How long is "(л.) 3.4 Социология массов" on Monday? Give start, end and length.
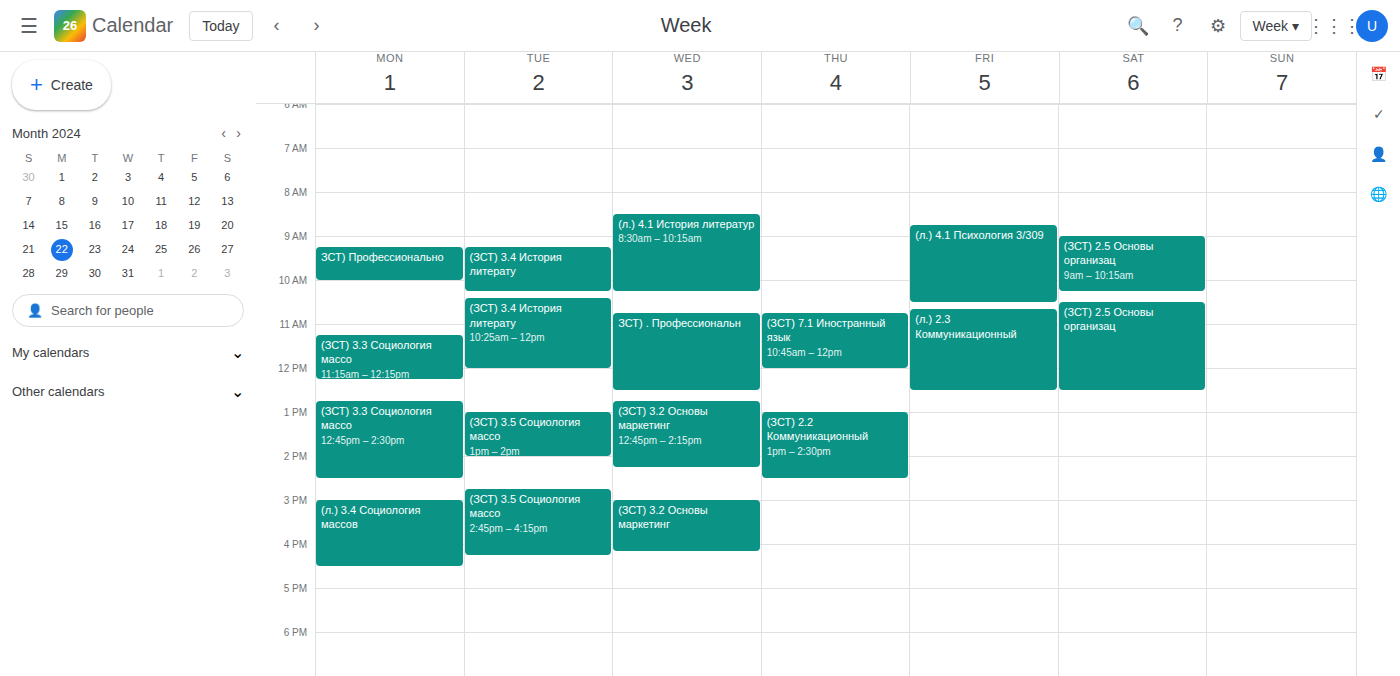
3:00 PM to 4:30 PM, 1 hour 30 minutes